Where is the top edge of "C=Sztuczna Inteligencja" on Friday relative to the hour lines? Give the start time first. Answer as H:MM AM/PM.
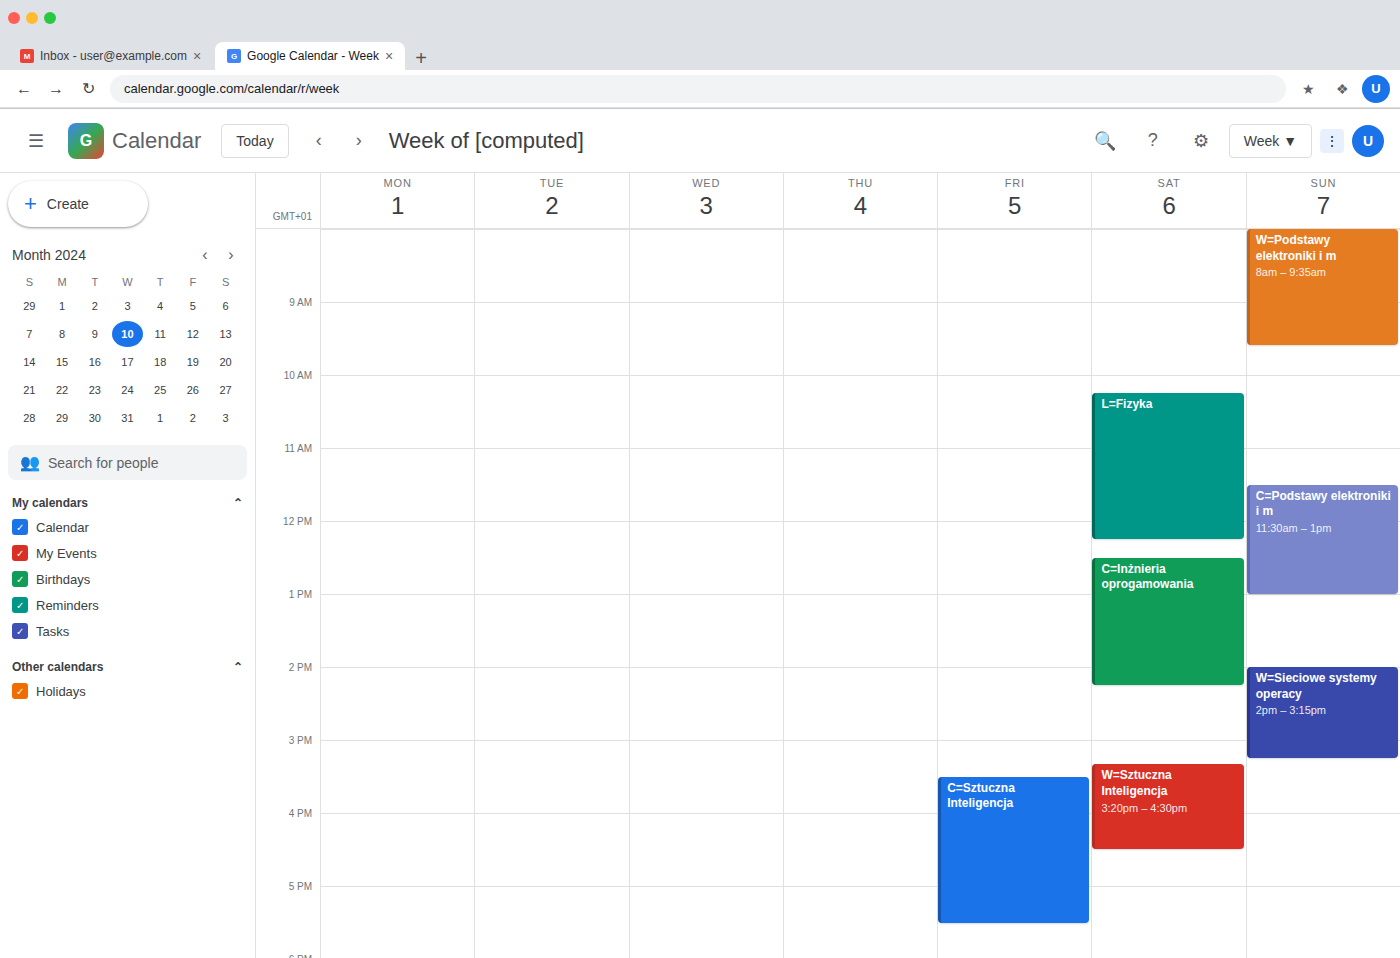
3:30 PM -- halfway between the 3 PM and 4 PM lines.